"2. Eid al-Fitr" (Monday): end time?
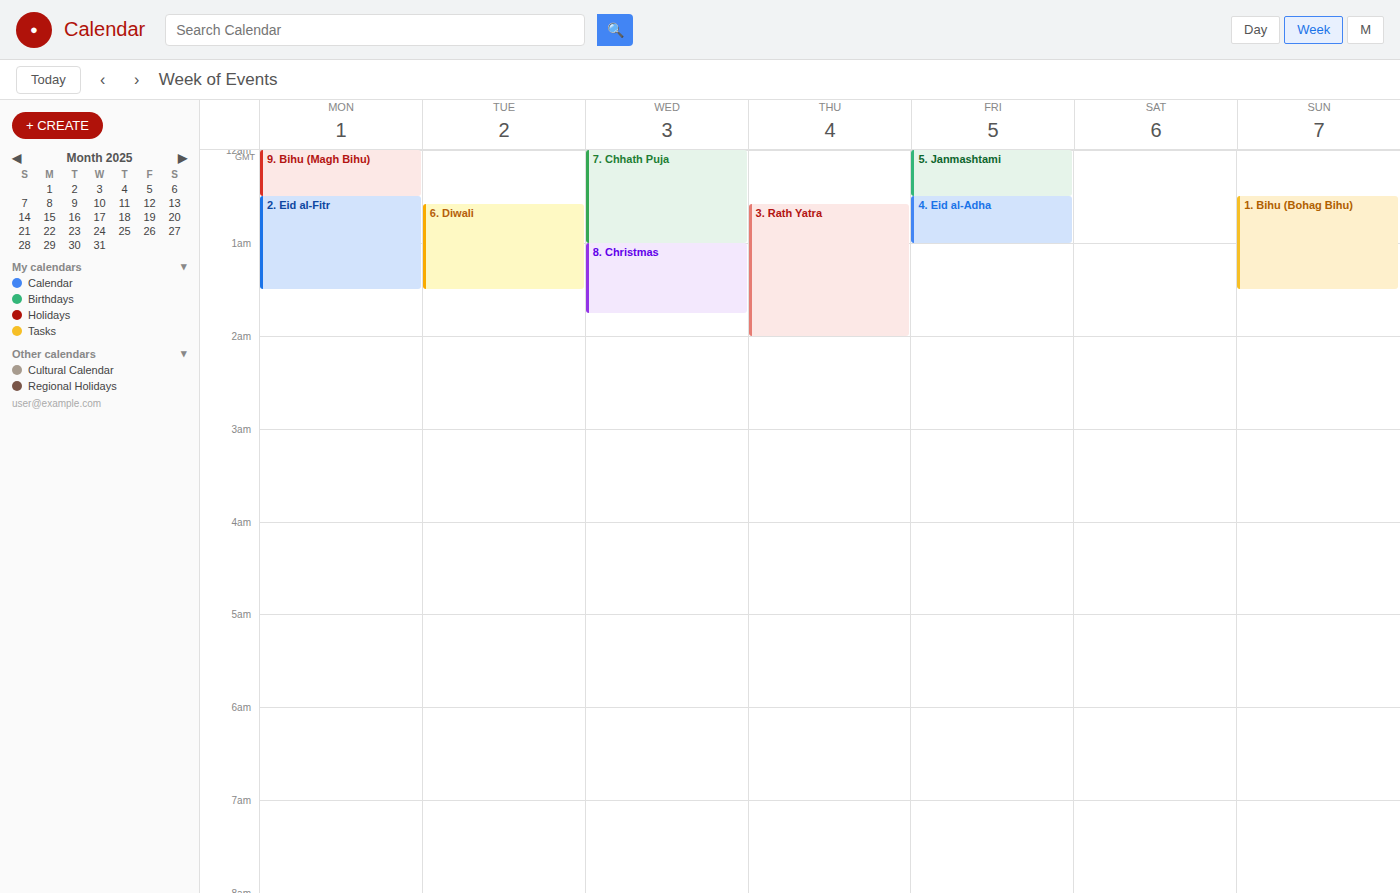
1:30 AM